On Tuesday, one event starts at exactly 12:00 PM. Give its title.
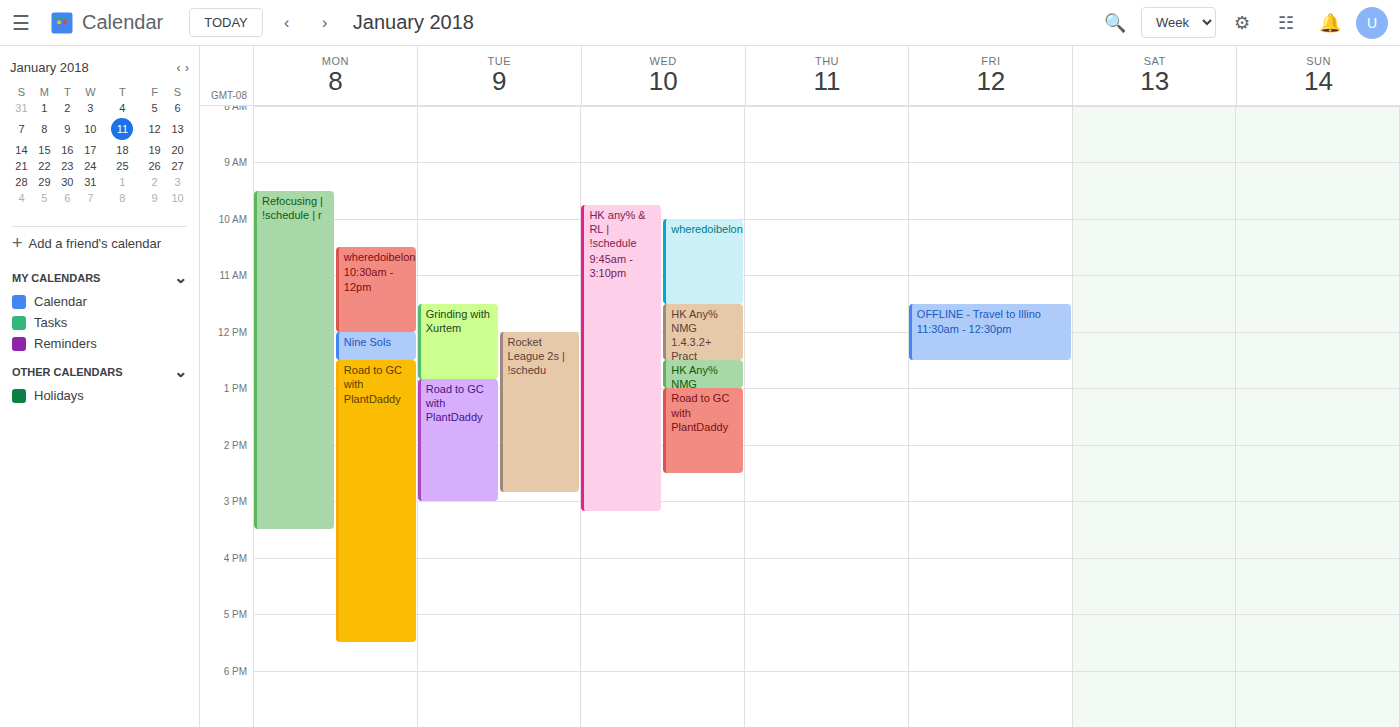
"Rocket League 2s | !schedu"